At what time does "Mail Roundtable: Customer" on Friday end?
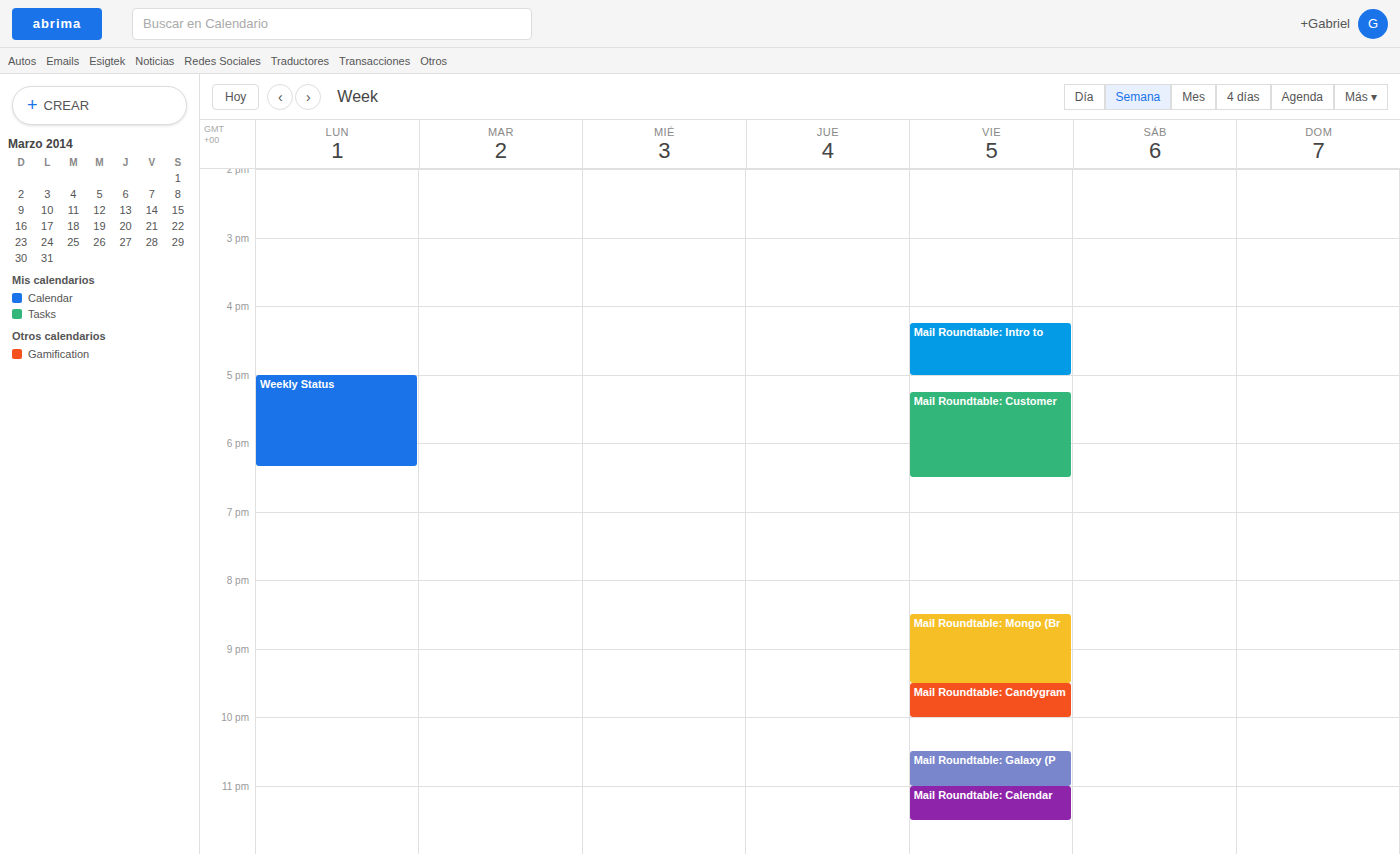
6:30 PM